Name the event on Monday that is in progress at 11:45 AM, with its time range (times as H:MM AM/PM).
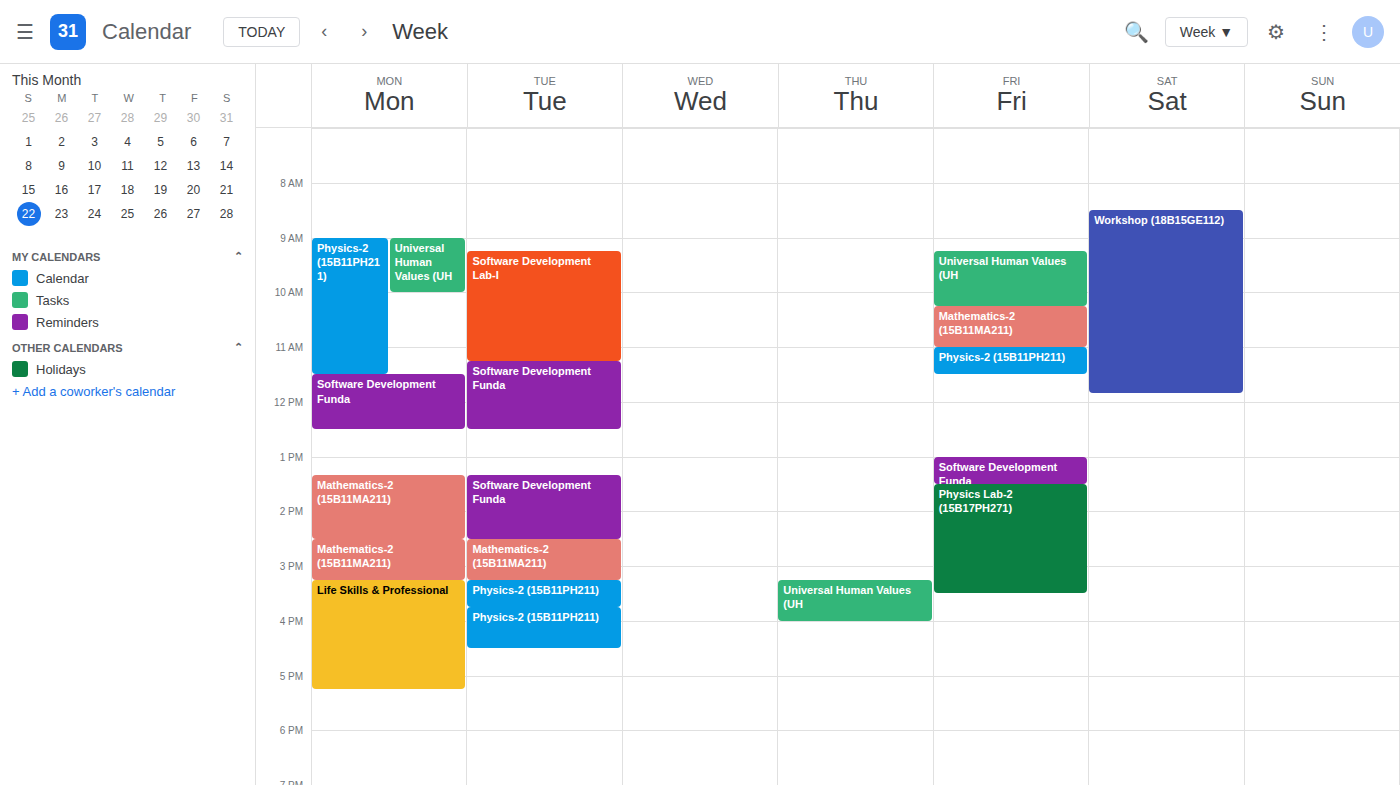
"Software Development Funda", 11:30 AM to 12:30 PM